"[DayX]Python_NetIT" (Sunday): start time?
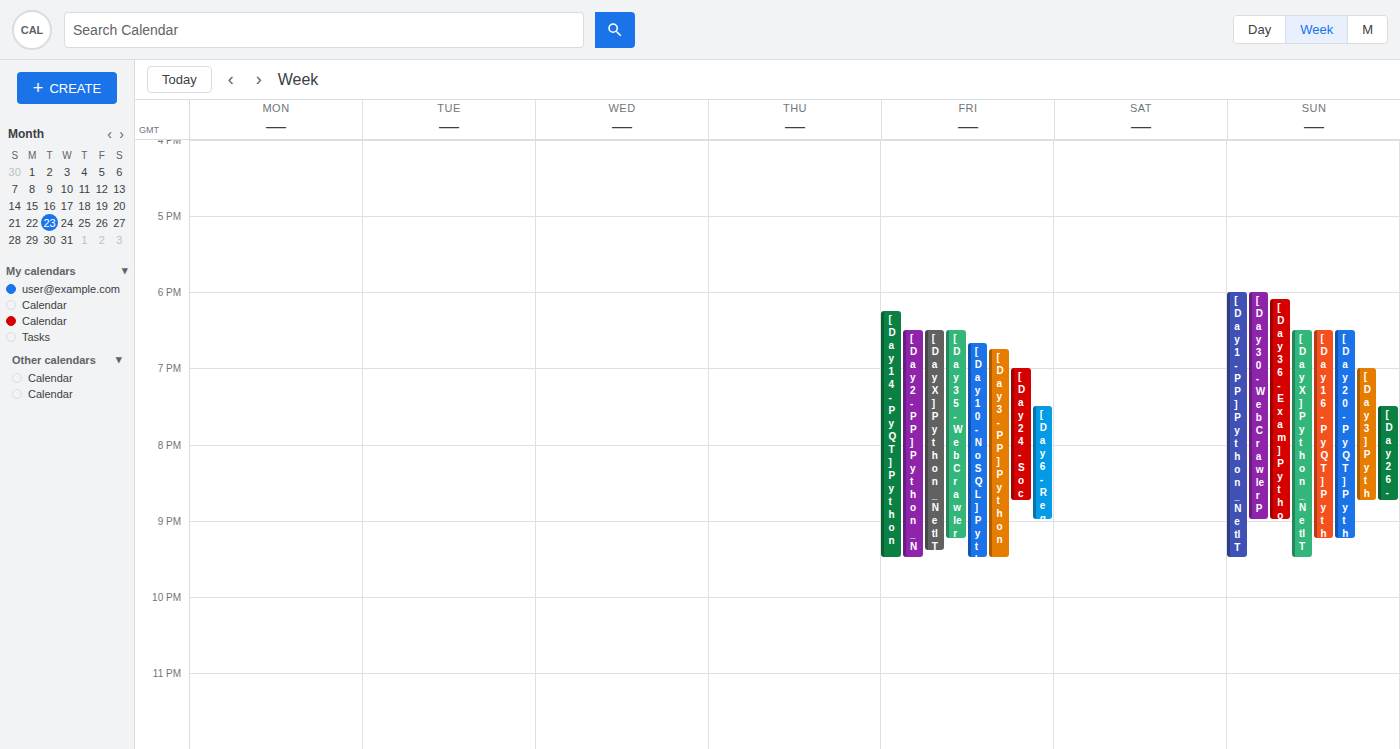
6:30 PM